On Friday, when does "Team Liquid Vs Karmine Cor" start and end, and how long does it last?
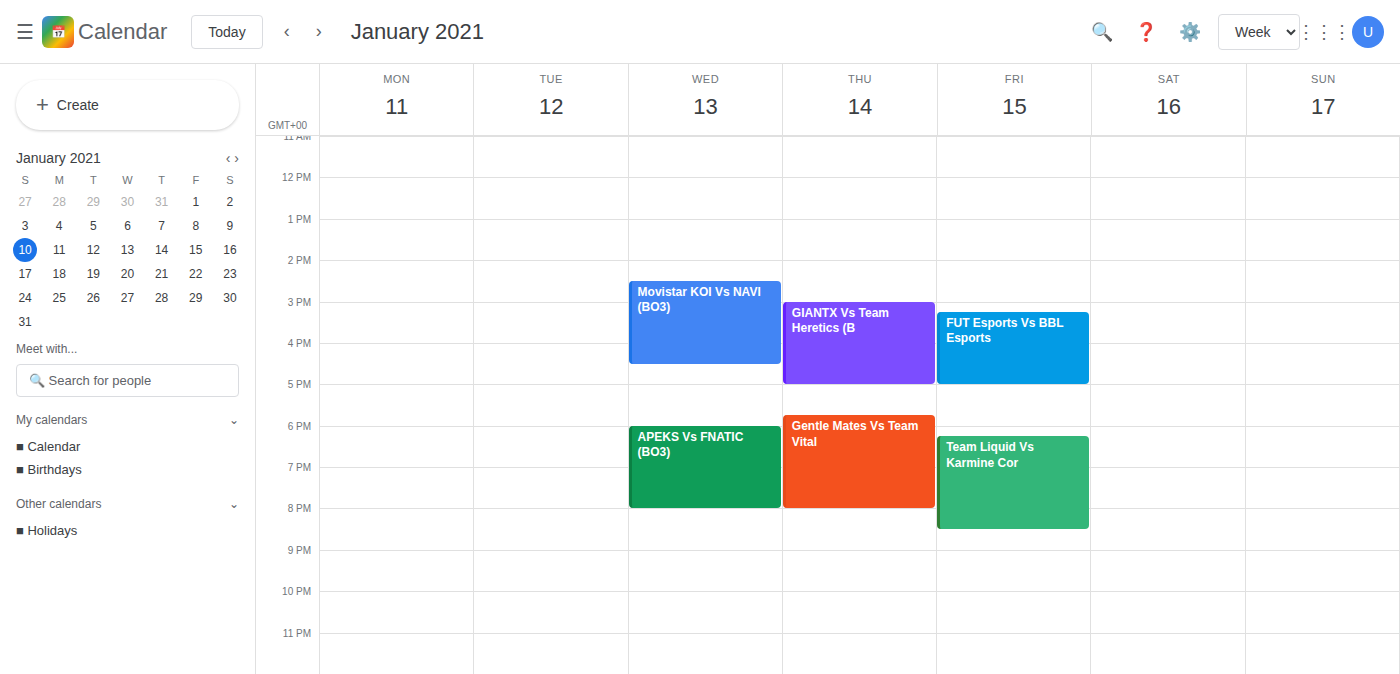
6:15 PM to 8:30 PM, 2 hours 15 minutes